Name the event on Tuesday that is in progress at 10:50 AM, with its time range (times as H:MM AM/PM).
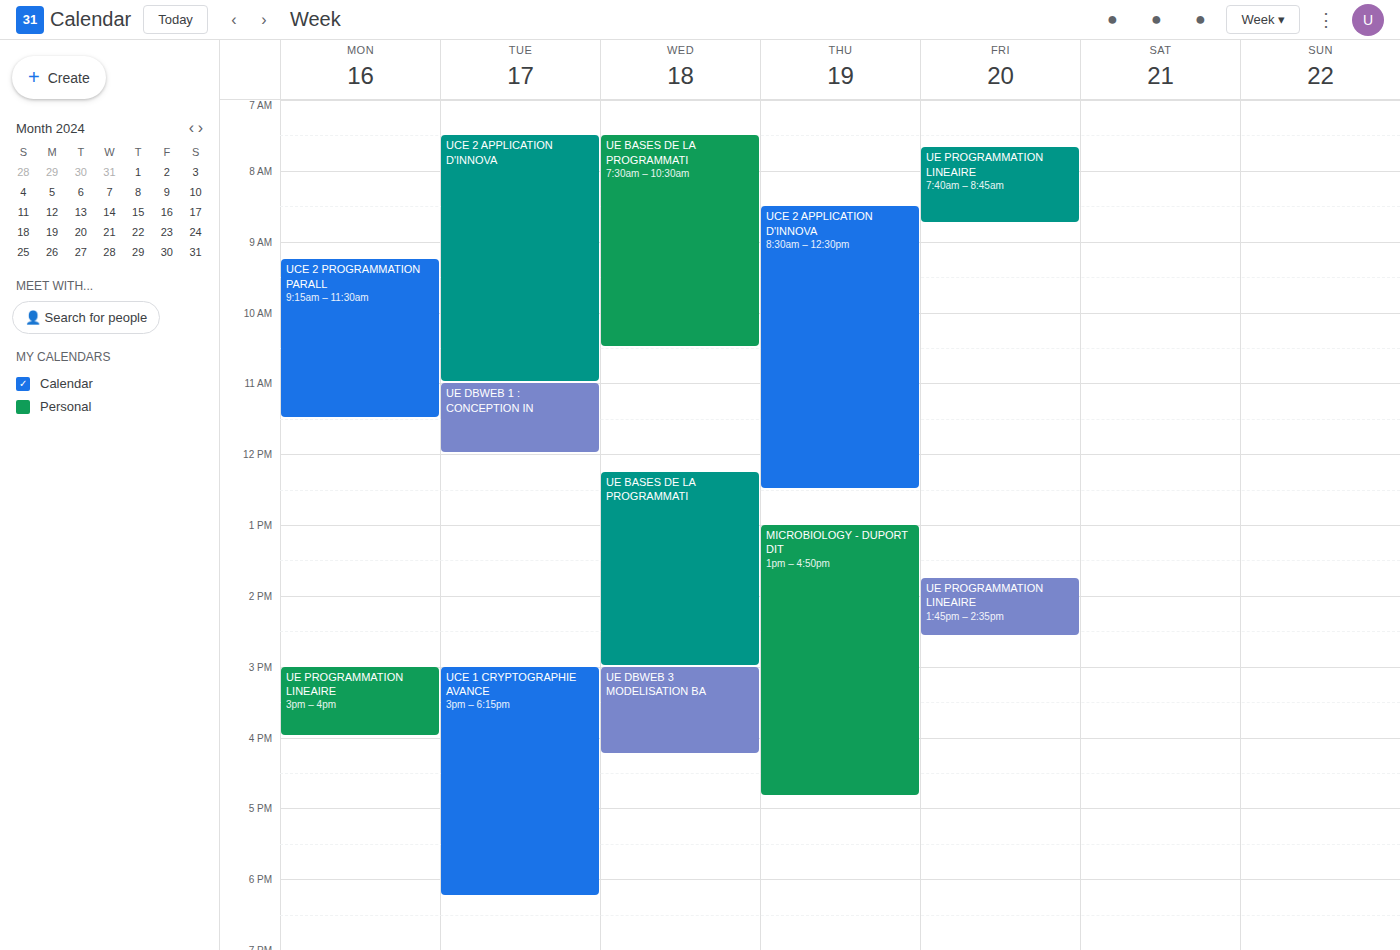
"UCE 2 APPLICATION D'INNOVA", 7:30 AM to 11:00 AM